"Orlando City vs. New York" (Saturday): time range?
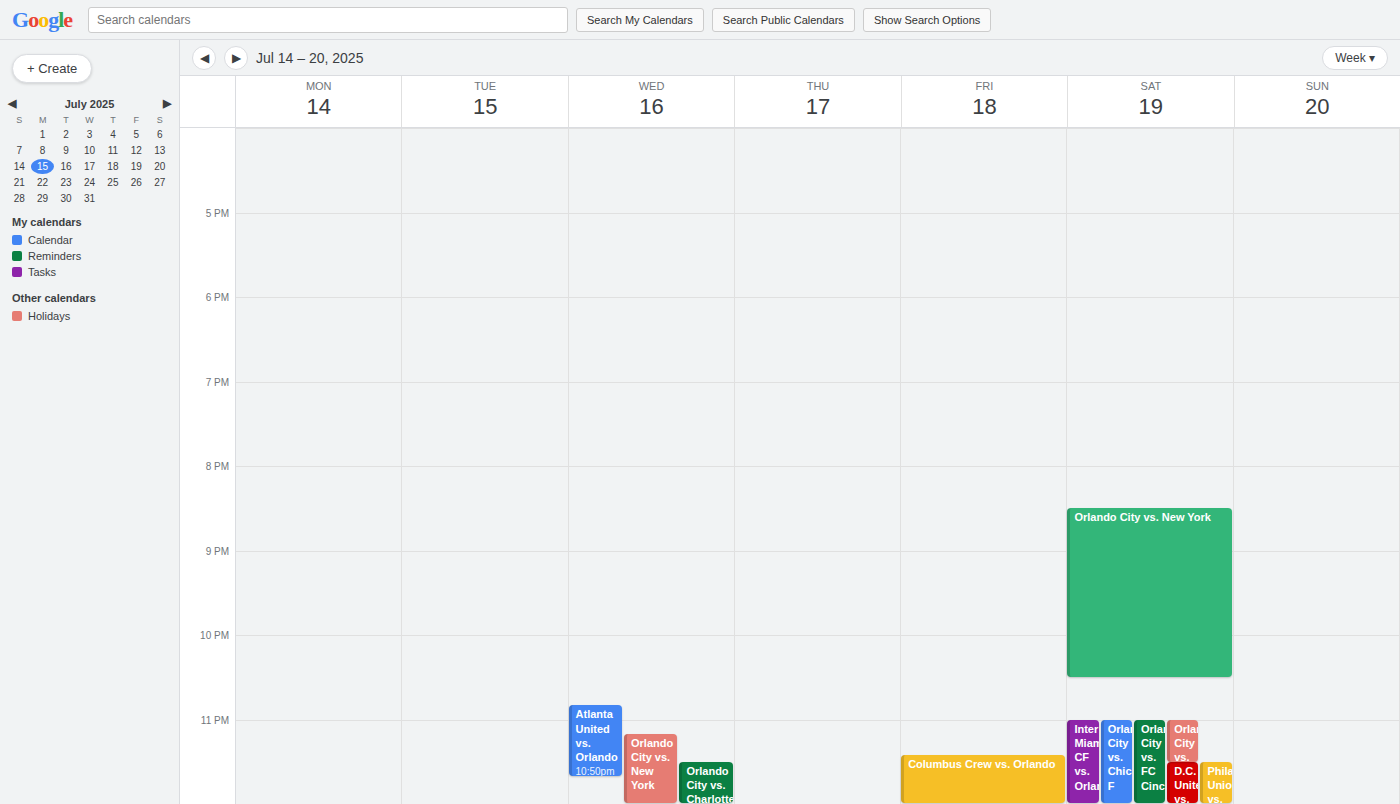
20:30 to 22:30